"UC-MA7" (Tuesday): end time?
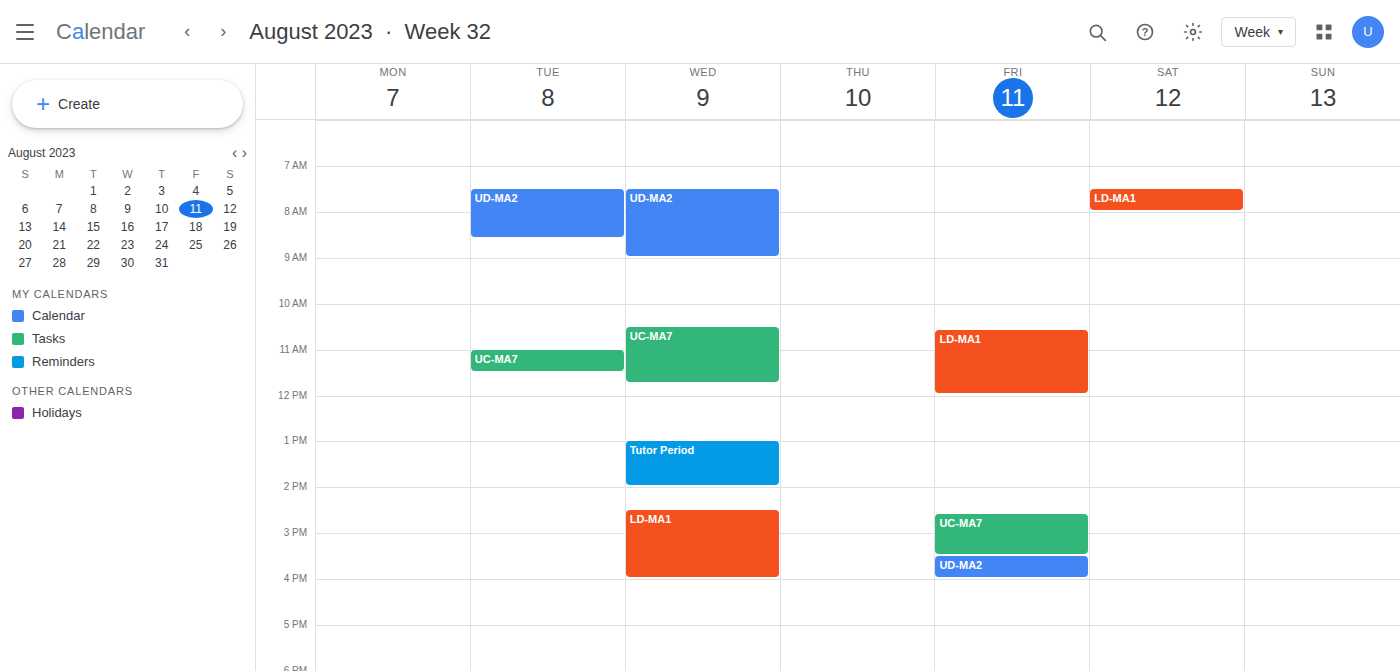
11:30 AM